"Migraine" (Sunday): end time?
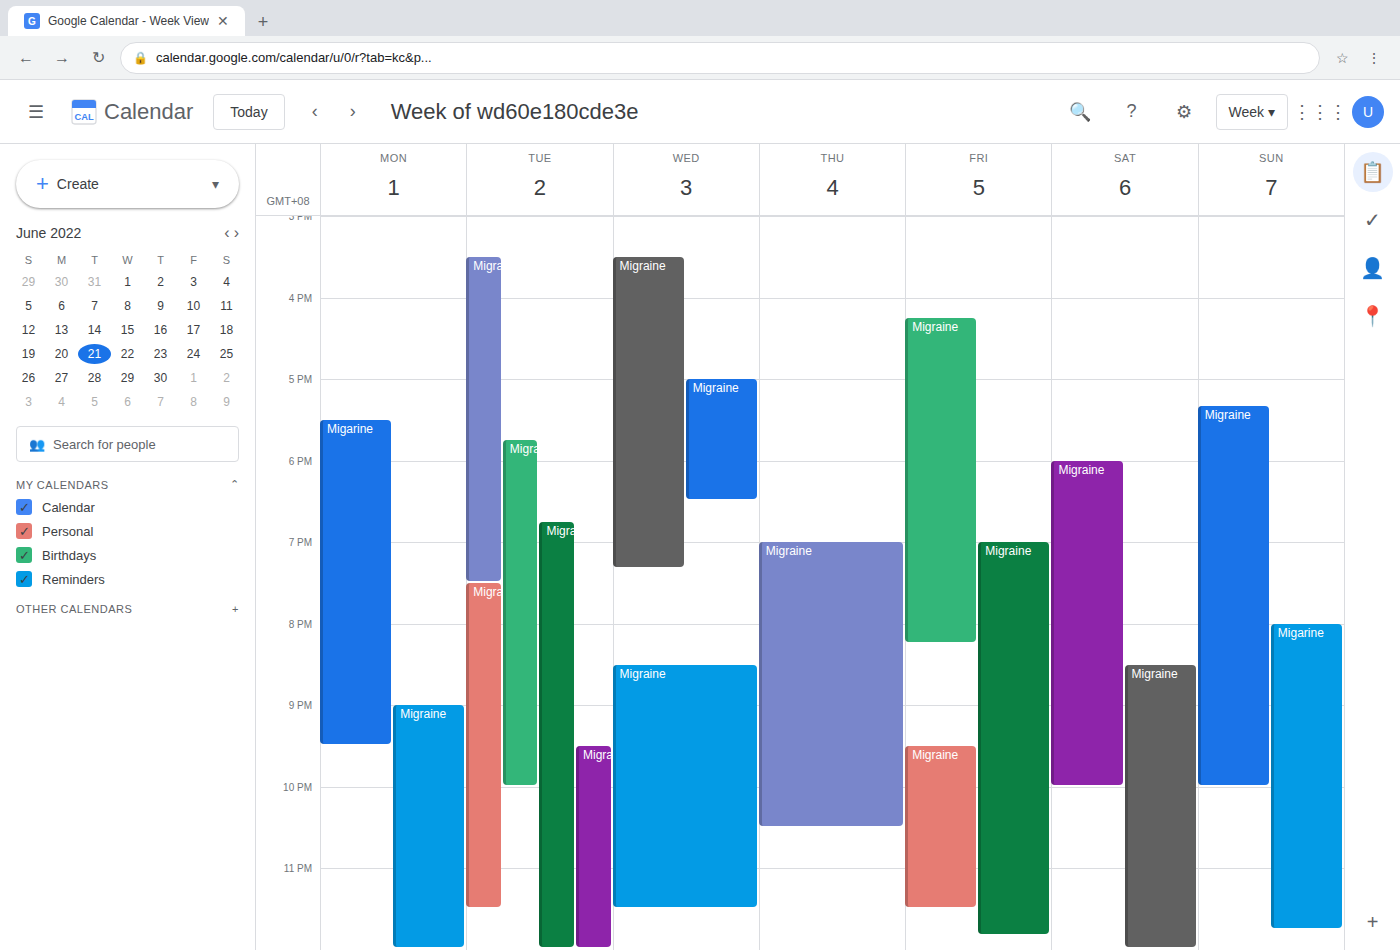
10:00 PM